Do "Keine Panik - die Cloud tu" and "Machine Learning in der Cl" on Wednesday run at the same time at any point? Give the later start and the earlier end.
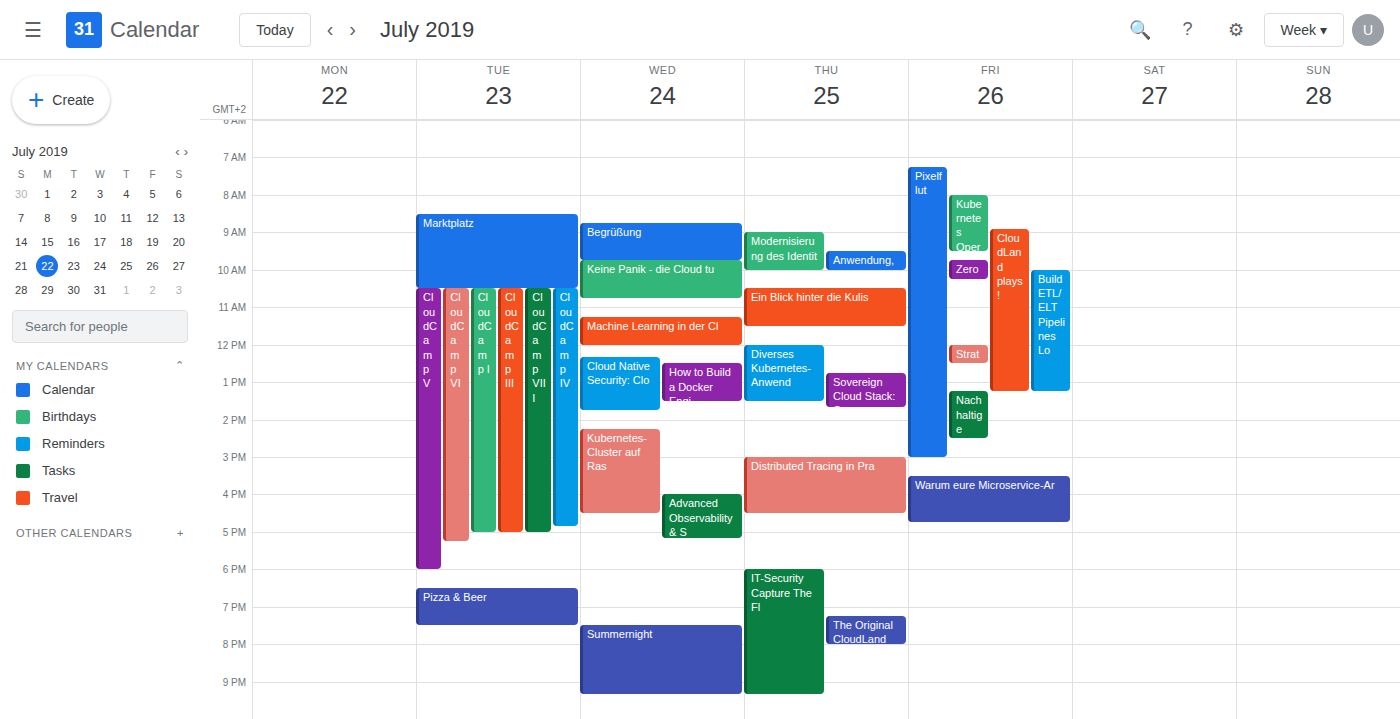
"Keine Panik - die Cloud tu" ends at 10:45 and "Machine Learning in der Cl" starts at 11:15 -- no overlap.